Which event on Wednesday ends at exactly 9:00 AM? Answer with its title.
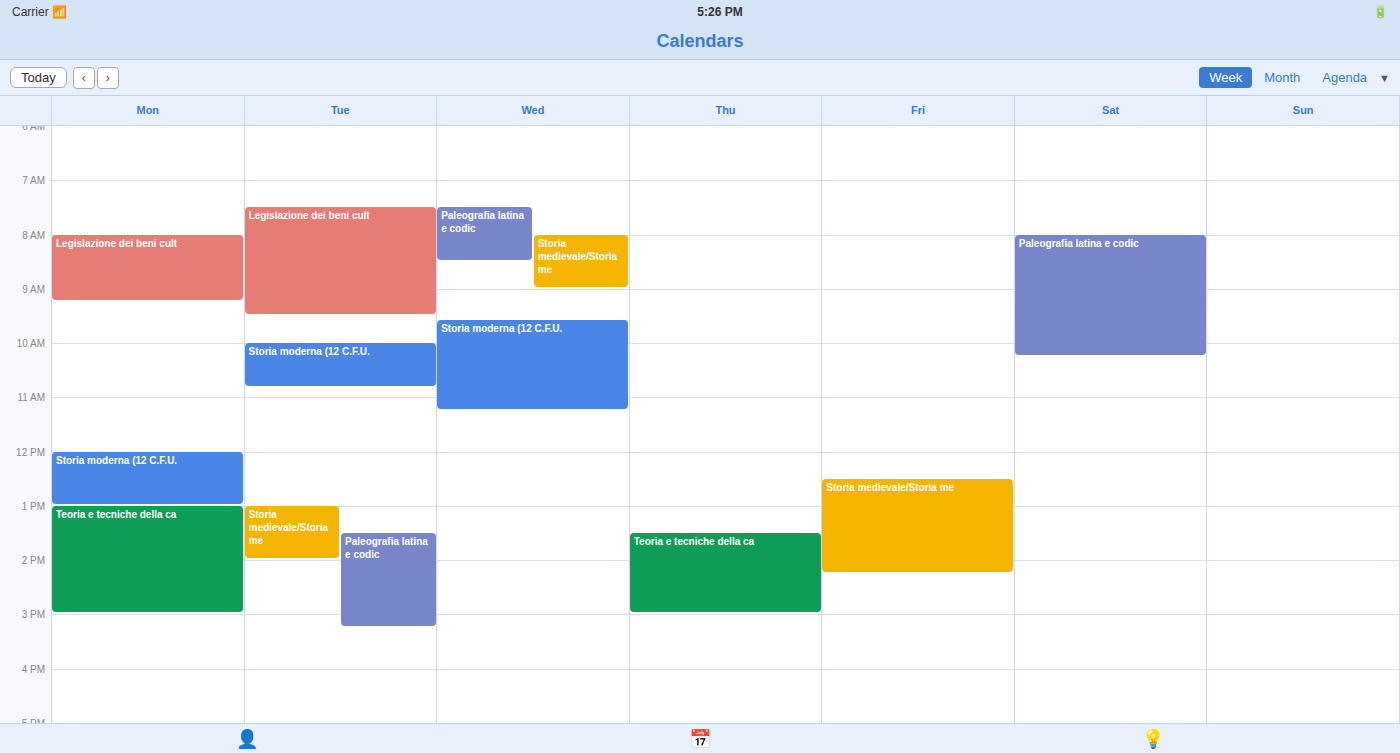
"Storia medievale/Storia me"